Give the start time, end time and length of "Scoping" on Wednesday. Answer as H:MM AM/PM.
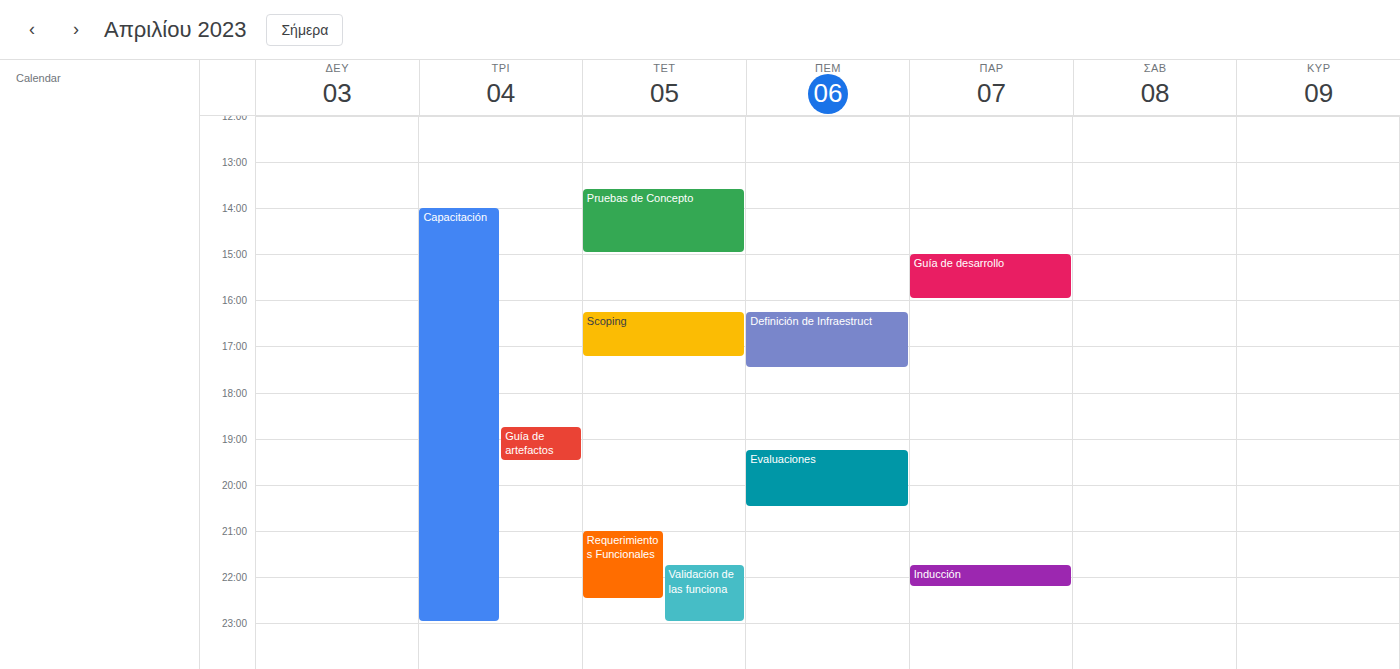
4:15 PM to 5:15 PM, 1 hour